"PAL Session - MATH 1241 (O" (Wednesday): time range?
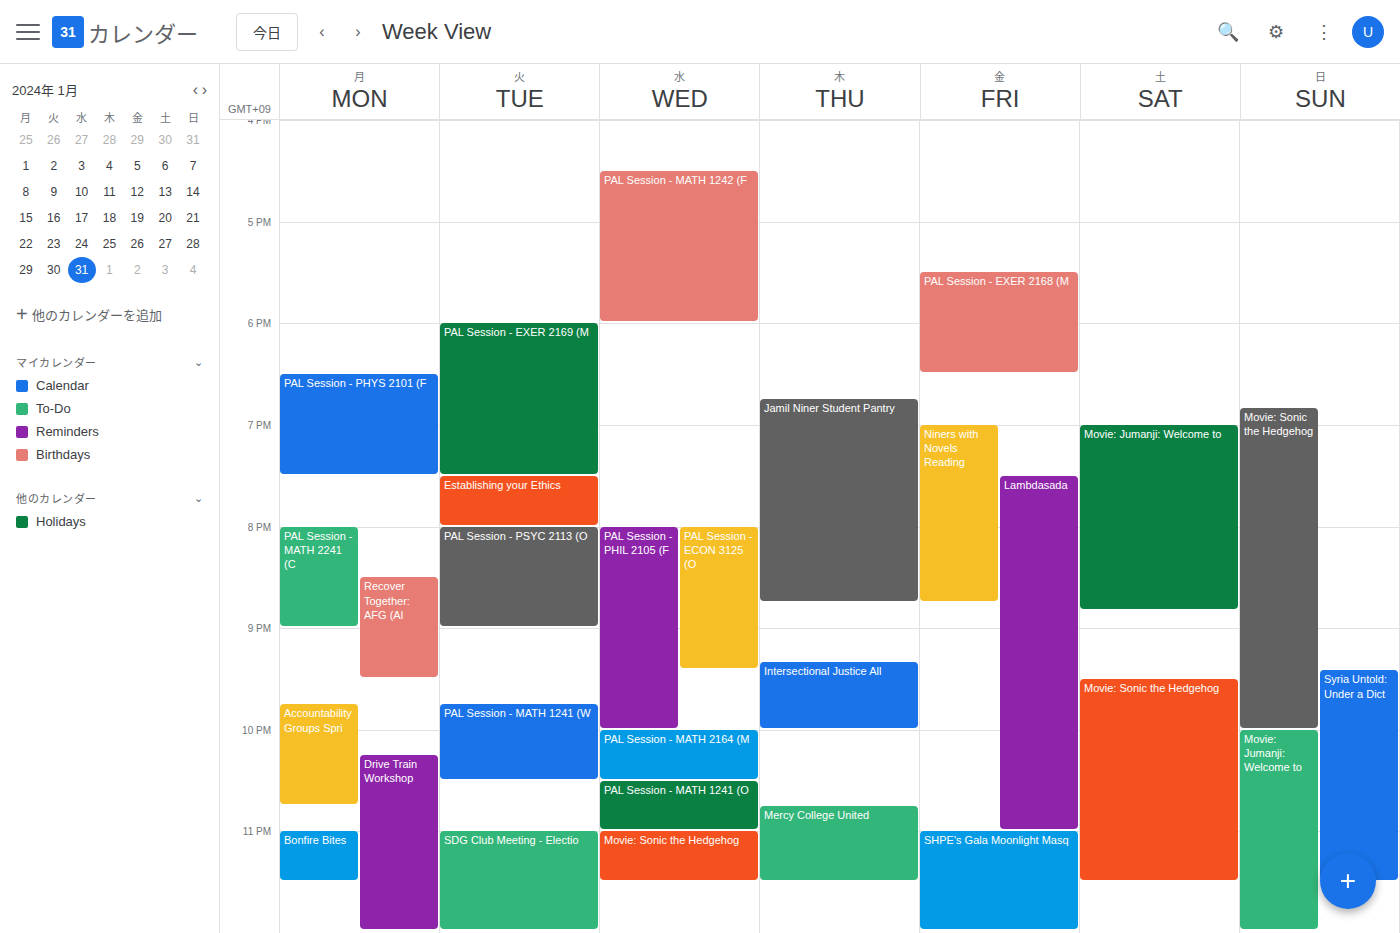
22:30 to 23:00